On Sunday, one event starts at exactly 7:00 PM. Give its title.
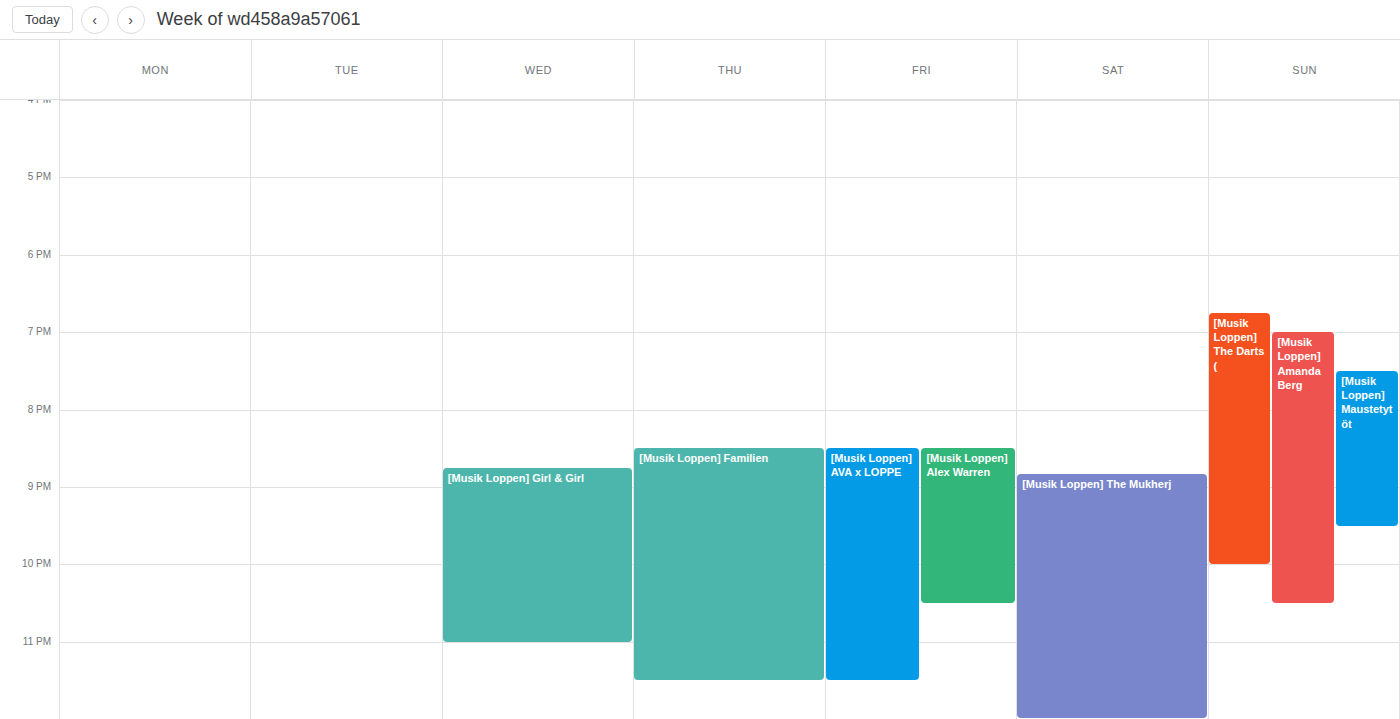
"[Musik Loppen] Amanda Berg"